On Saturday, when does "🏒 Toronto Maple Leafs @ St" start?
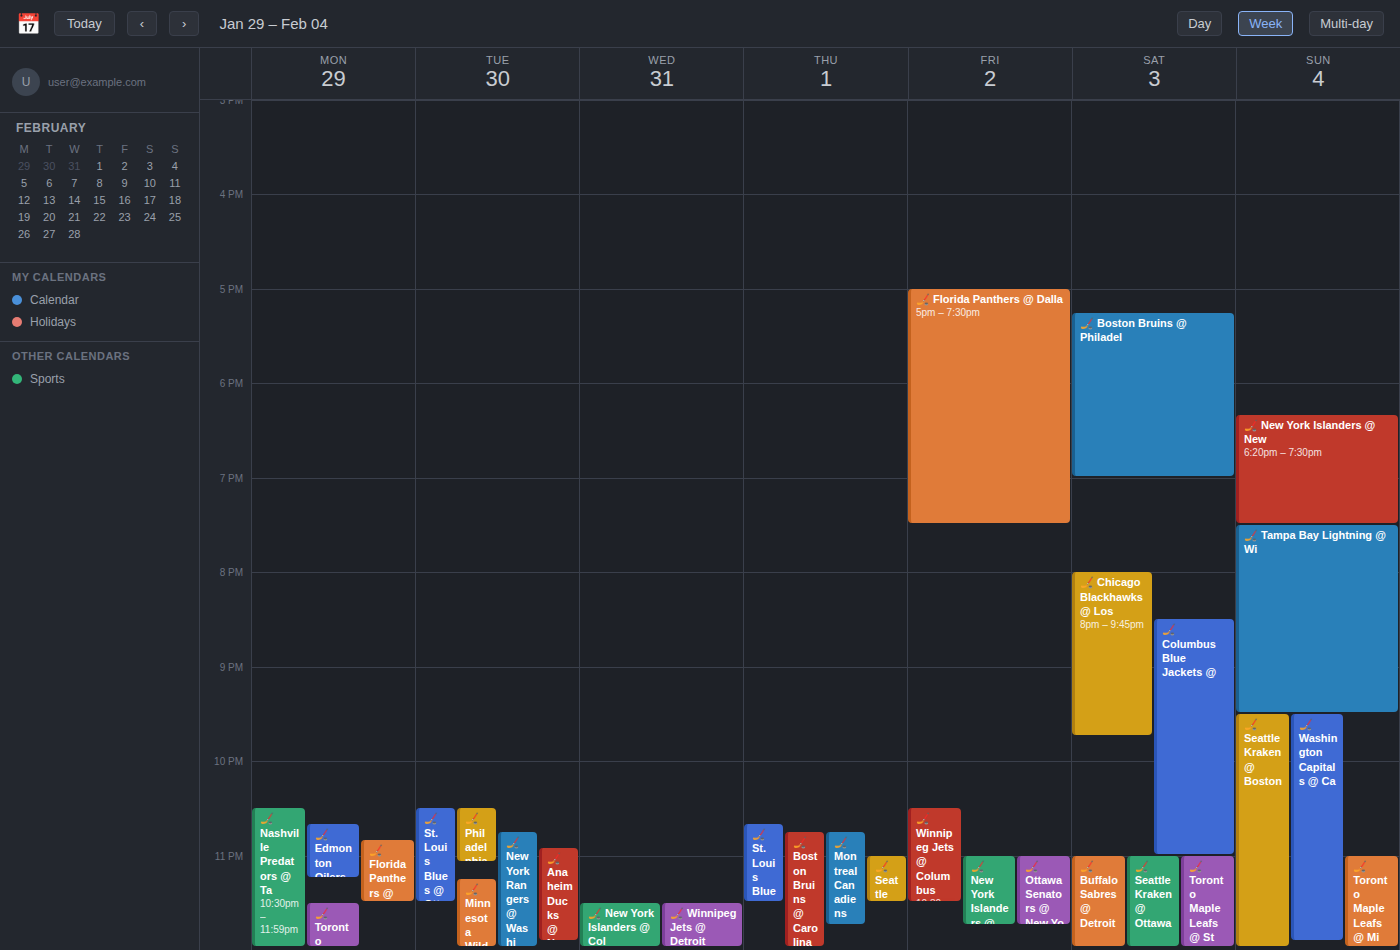
11:00 PM